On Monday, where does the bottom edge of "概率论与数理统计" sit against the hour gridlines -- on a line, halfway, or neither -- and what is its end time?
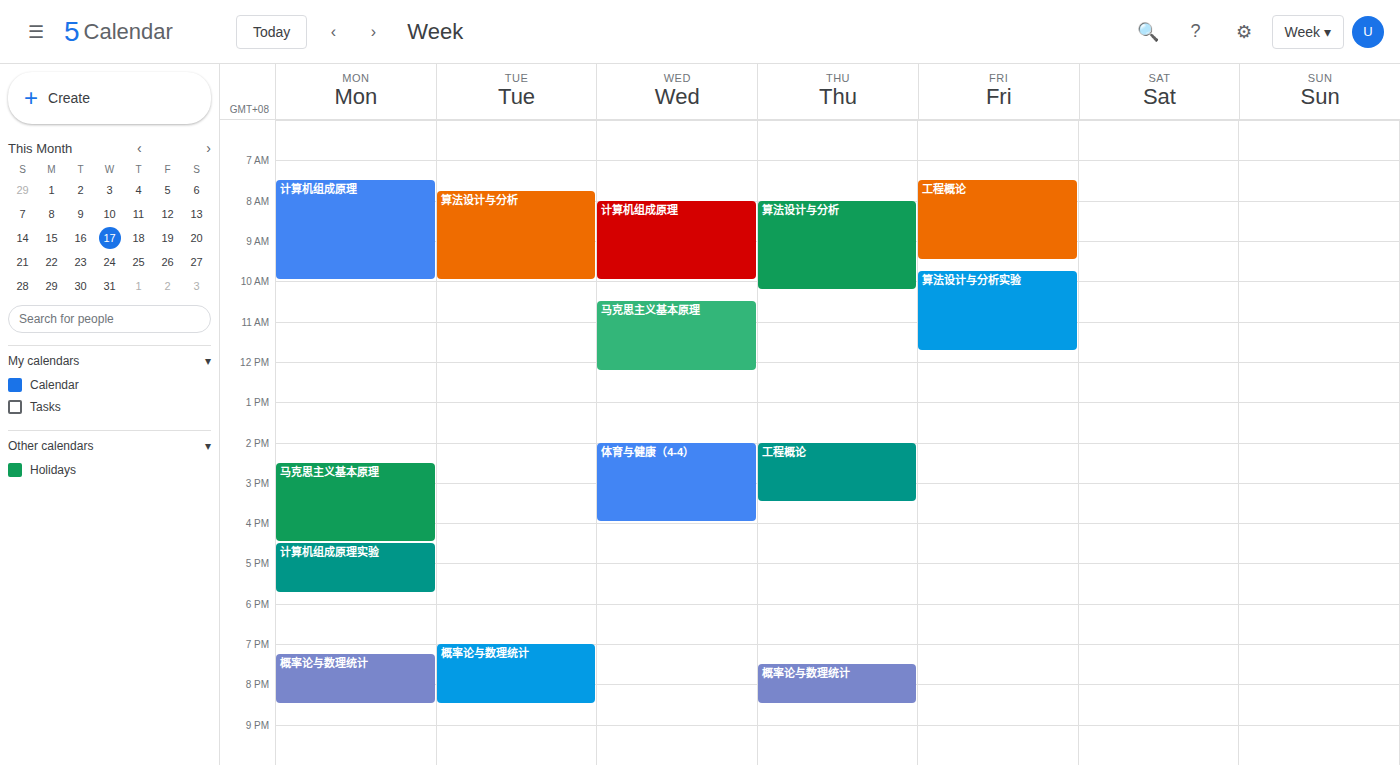
8:30 PM -- halfway between the 8 PM and 9 PM lines.